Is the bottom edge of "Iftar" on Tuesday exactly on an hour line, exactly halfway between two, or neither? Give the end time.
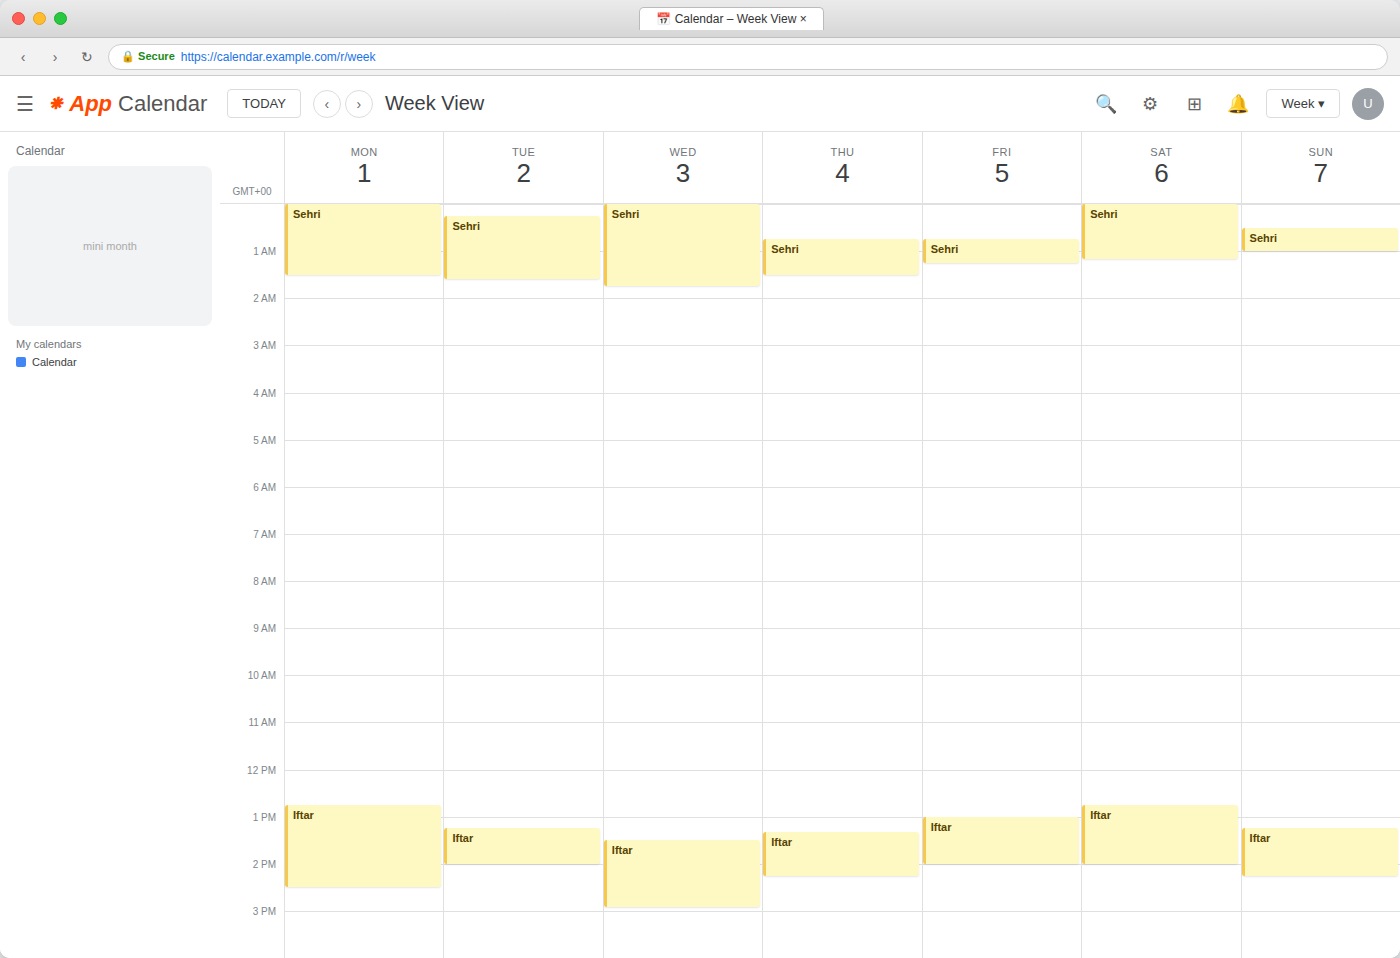
2:00 PM -- exactly on the 2 PM line.